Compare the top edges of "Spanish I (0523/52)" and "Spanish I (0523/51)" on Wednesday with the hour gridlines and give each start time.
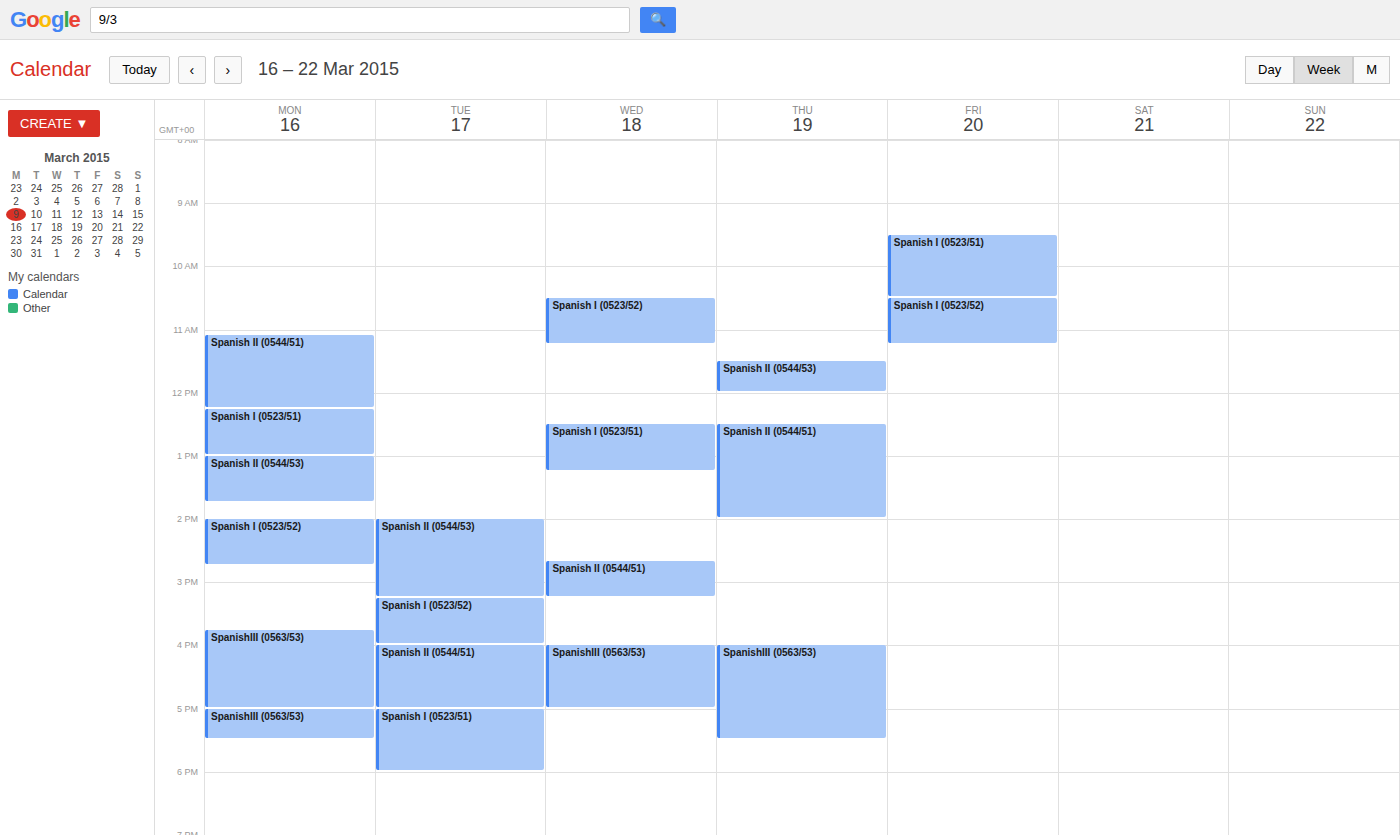
"Spanish I (0523/52)": 10:30 AM, halfway between the 10 AM and 11 AM lines. "Spanish I (0523/51)": 12:30 PM, halfway between the 12 PM and 1 PM lines.